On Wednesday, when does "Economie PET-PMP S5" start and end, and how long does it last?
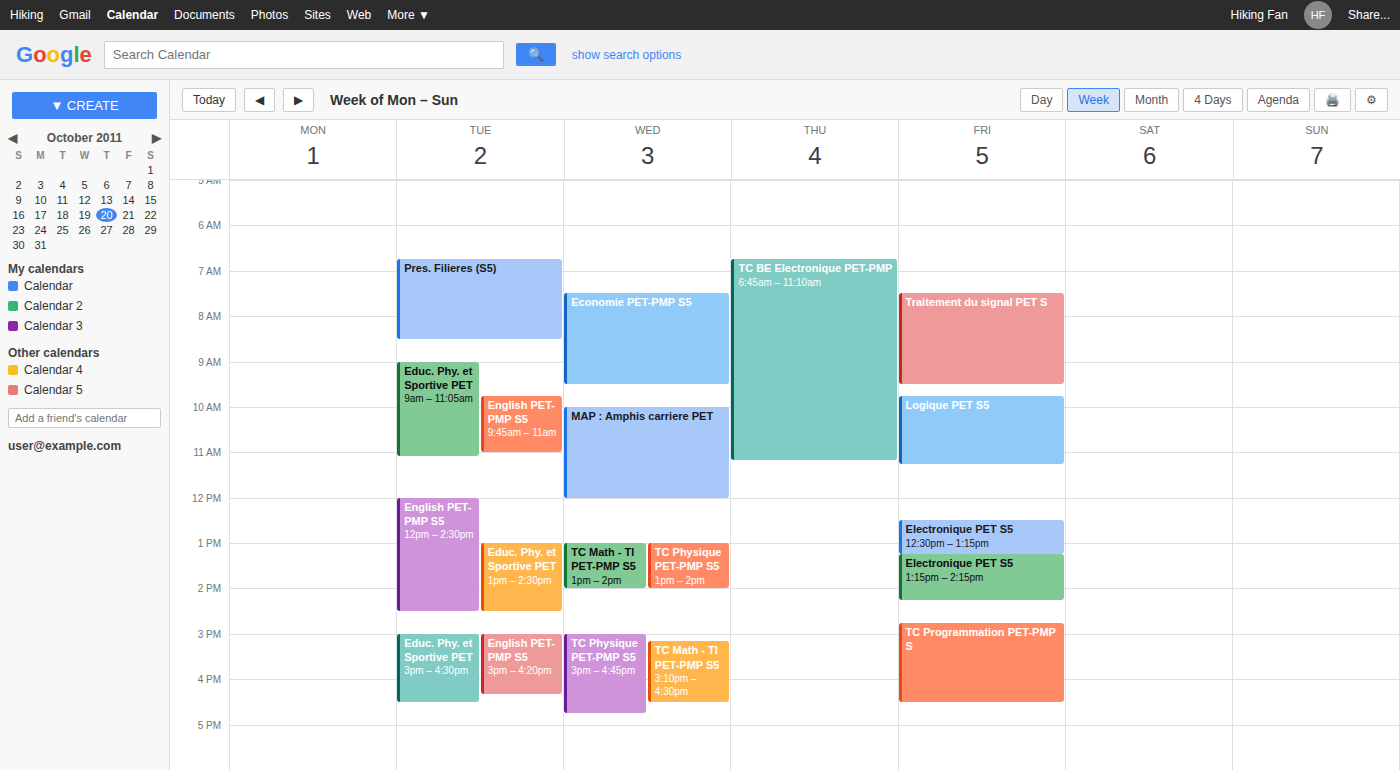
7:30 AM to 9:30 AM, 2 hours